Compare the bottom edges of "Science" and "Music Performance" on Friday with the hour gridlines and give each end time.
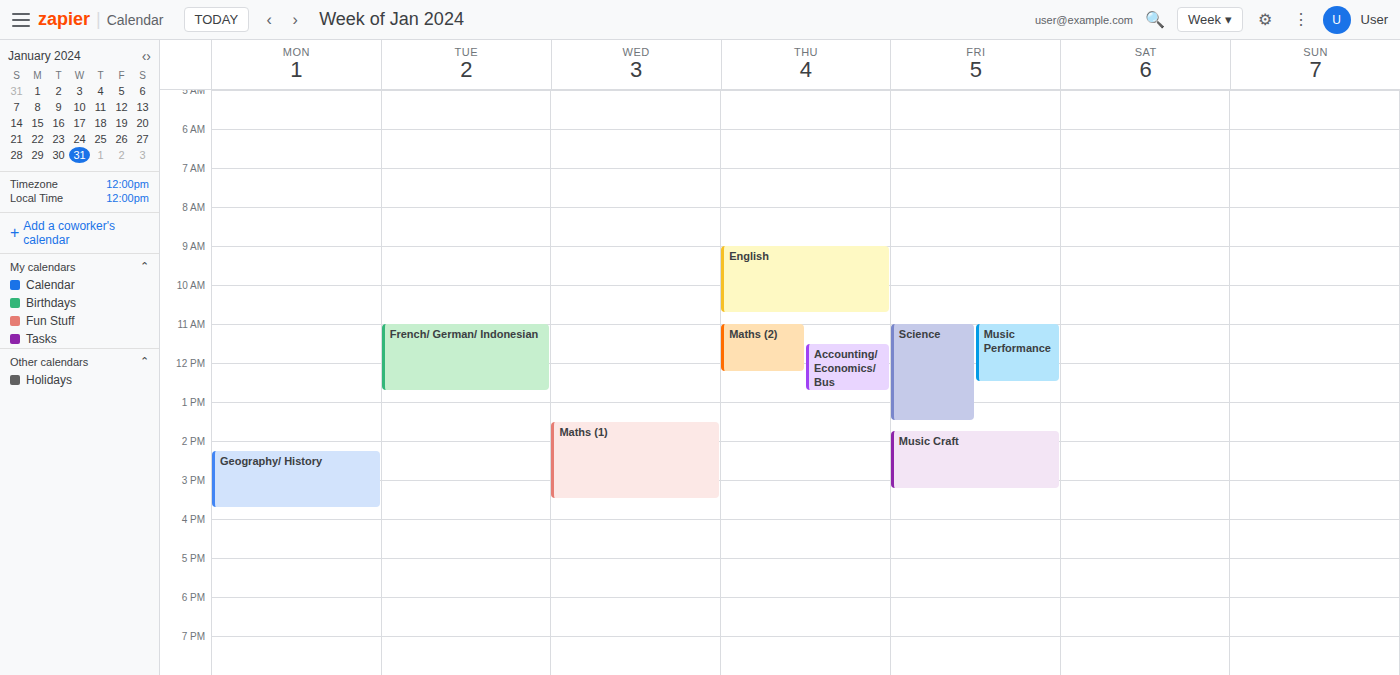
"Science": 1:30 PM, halfway between the 1 PM and 2 PM lines. "Music Performance": 12:30 PM, halfway between the 12 PM and 1 PM lines.